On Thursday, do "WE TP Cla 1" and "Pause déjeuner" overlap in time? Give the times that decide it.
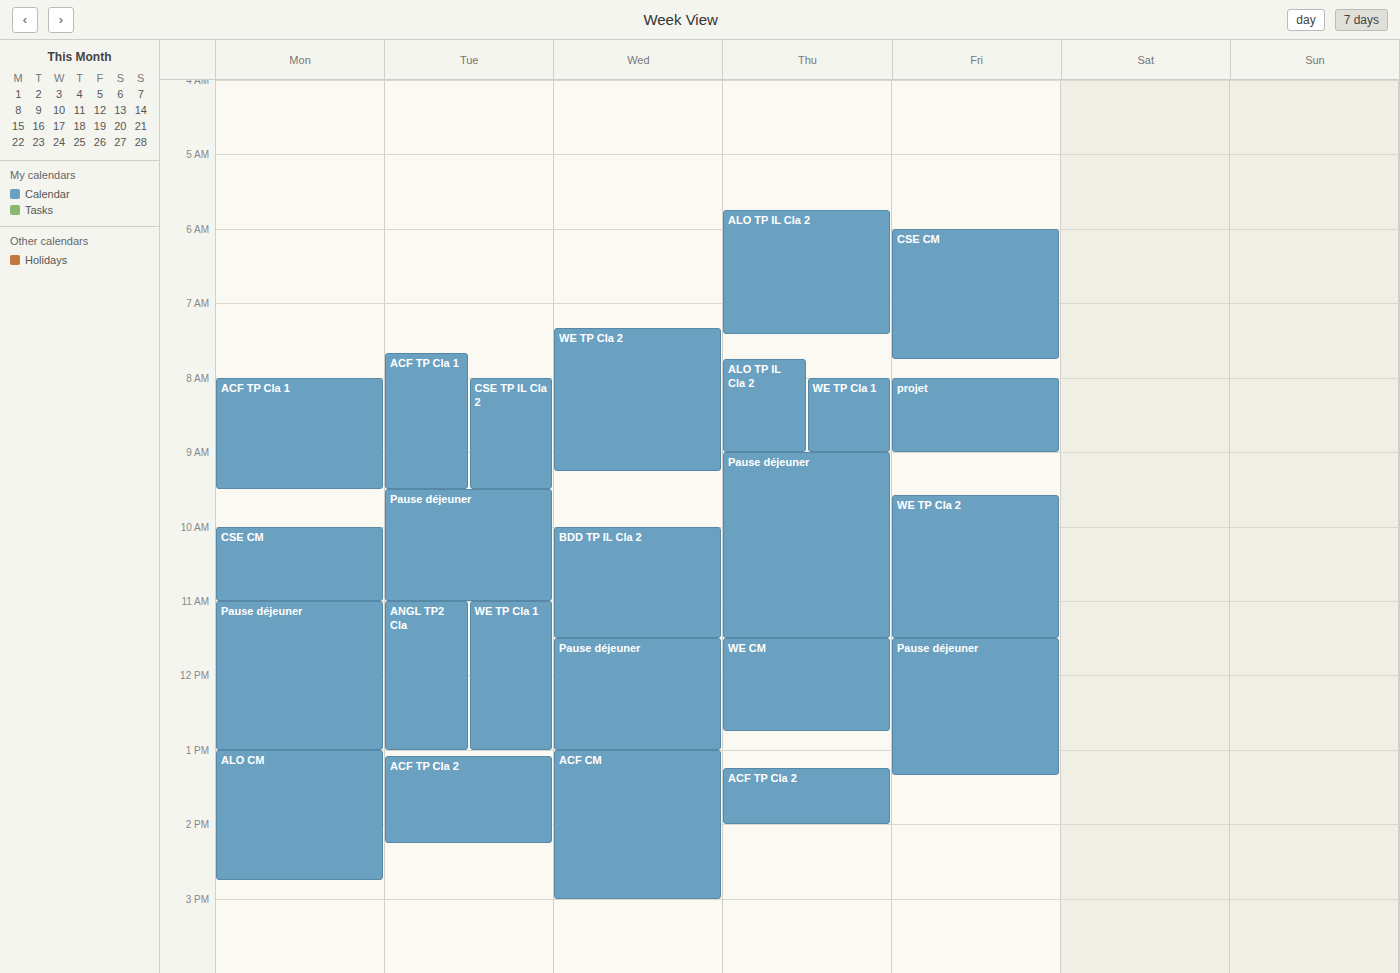
"WE TP Cla 1" ends at 9:00 AM, exactly when "Pause déjeuner" starts -- they touch but do not overlap.